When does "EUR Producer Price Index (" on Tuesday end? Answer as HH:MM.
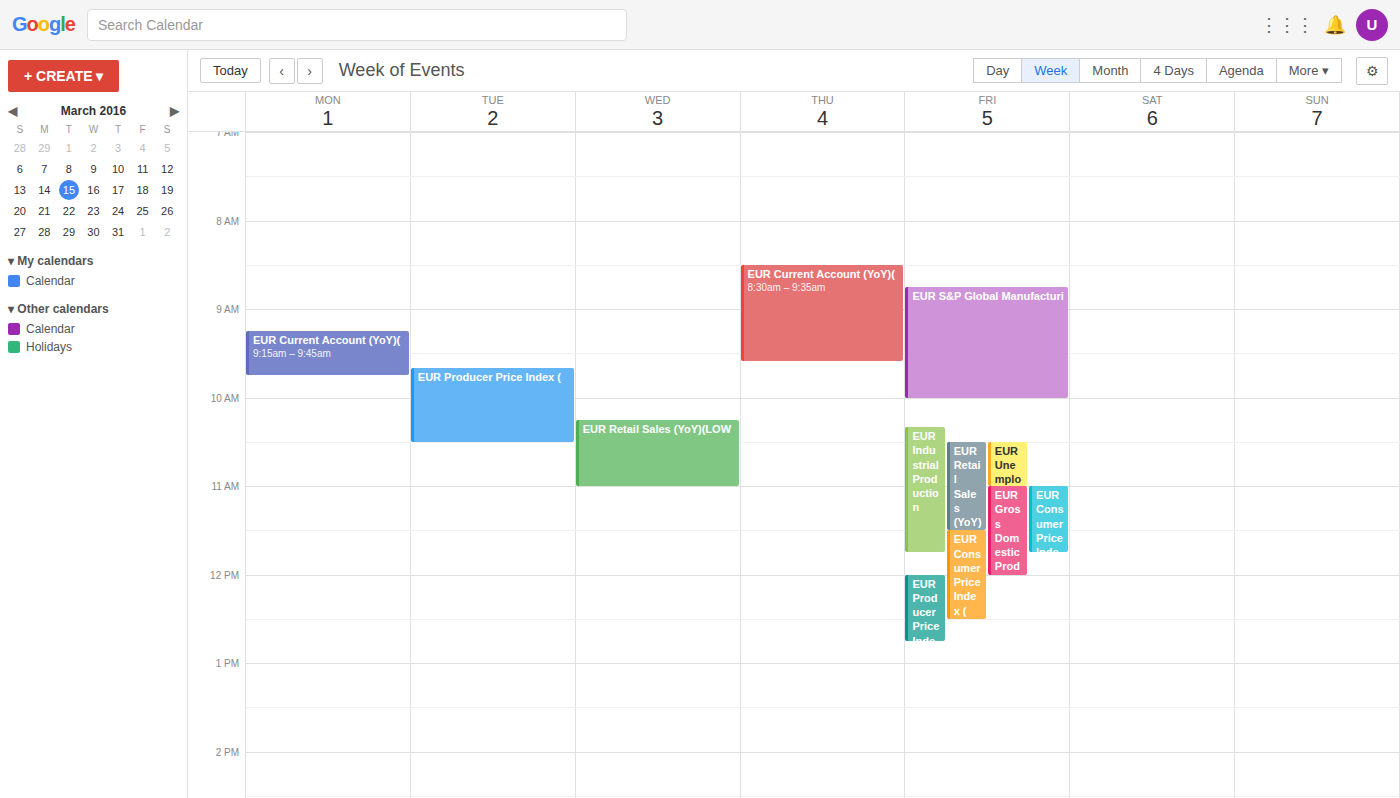
10:30